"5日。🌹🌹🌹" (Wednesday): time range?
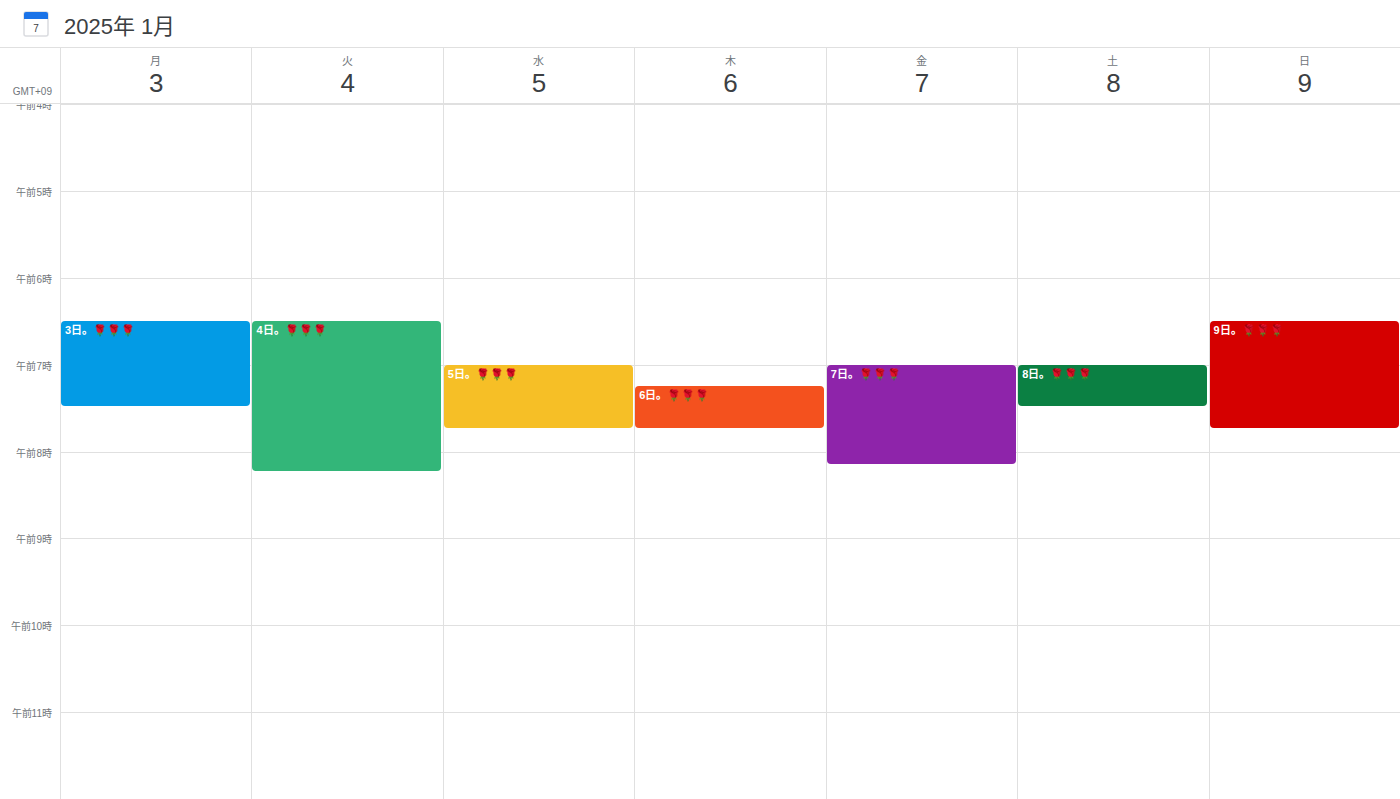
7:00 AM to 7:45 AM